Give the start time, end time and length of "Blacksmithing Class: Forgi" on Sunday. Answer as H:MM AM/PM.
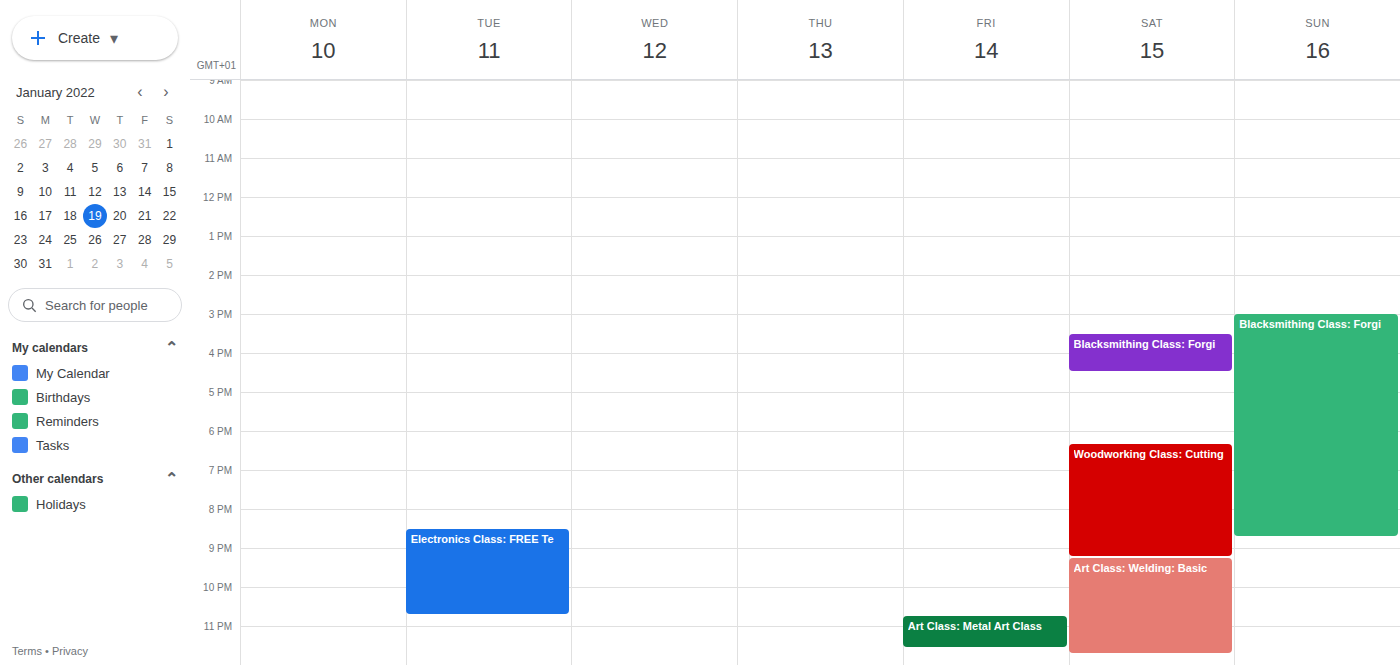
3:00 PM to 8:45 PM, 5 hours 45 minutes